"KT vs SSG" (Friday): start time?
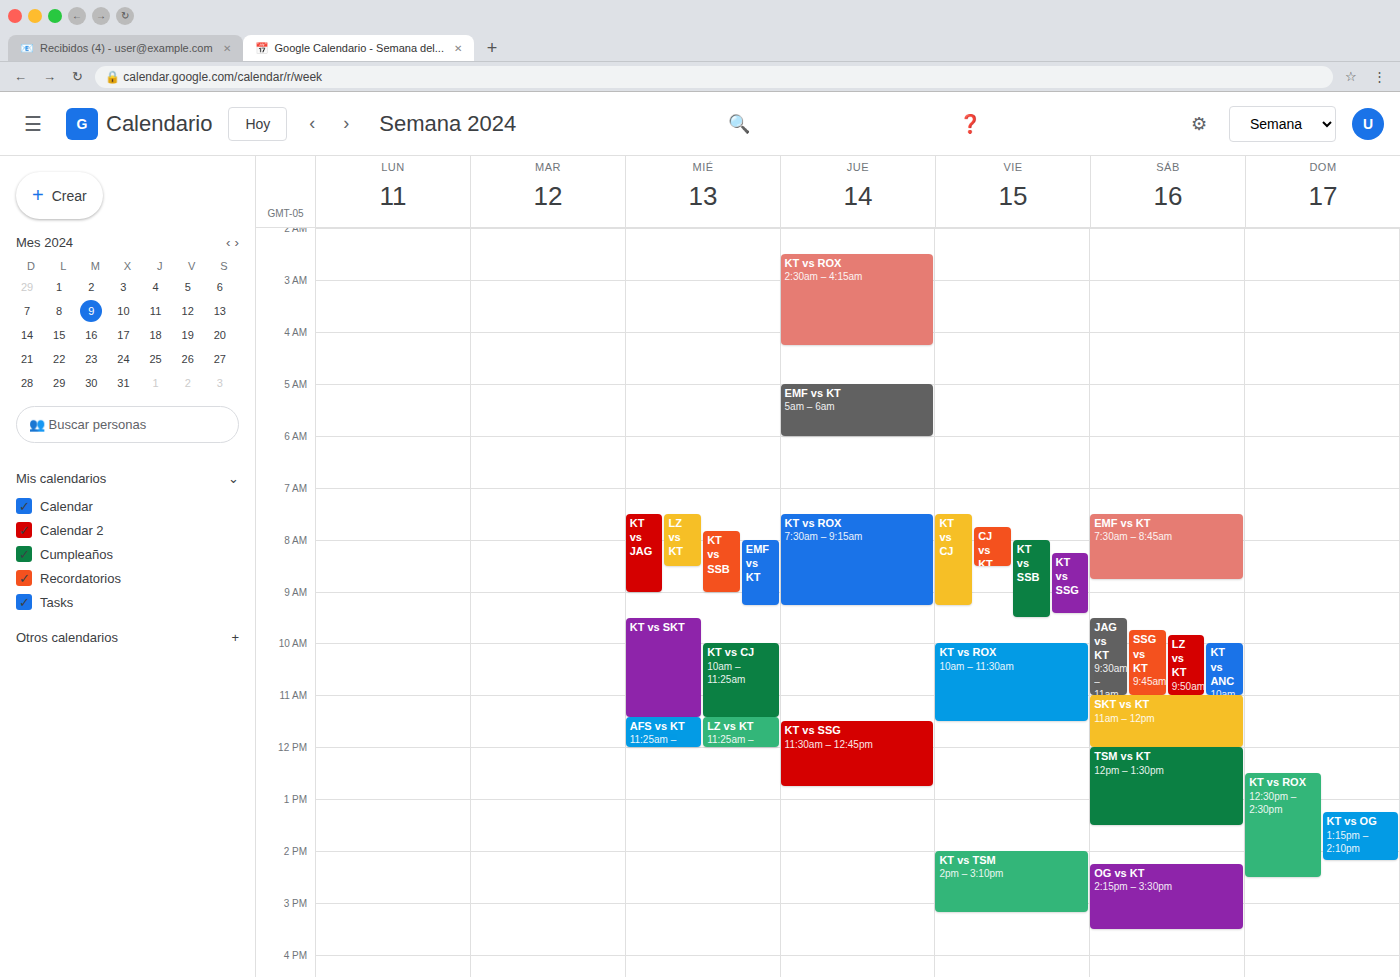
8:15 AM